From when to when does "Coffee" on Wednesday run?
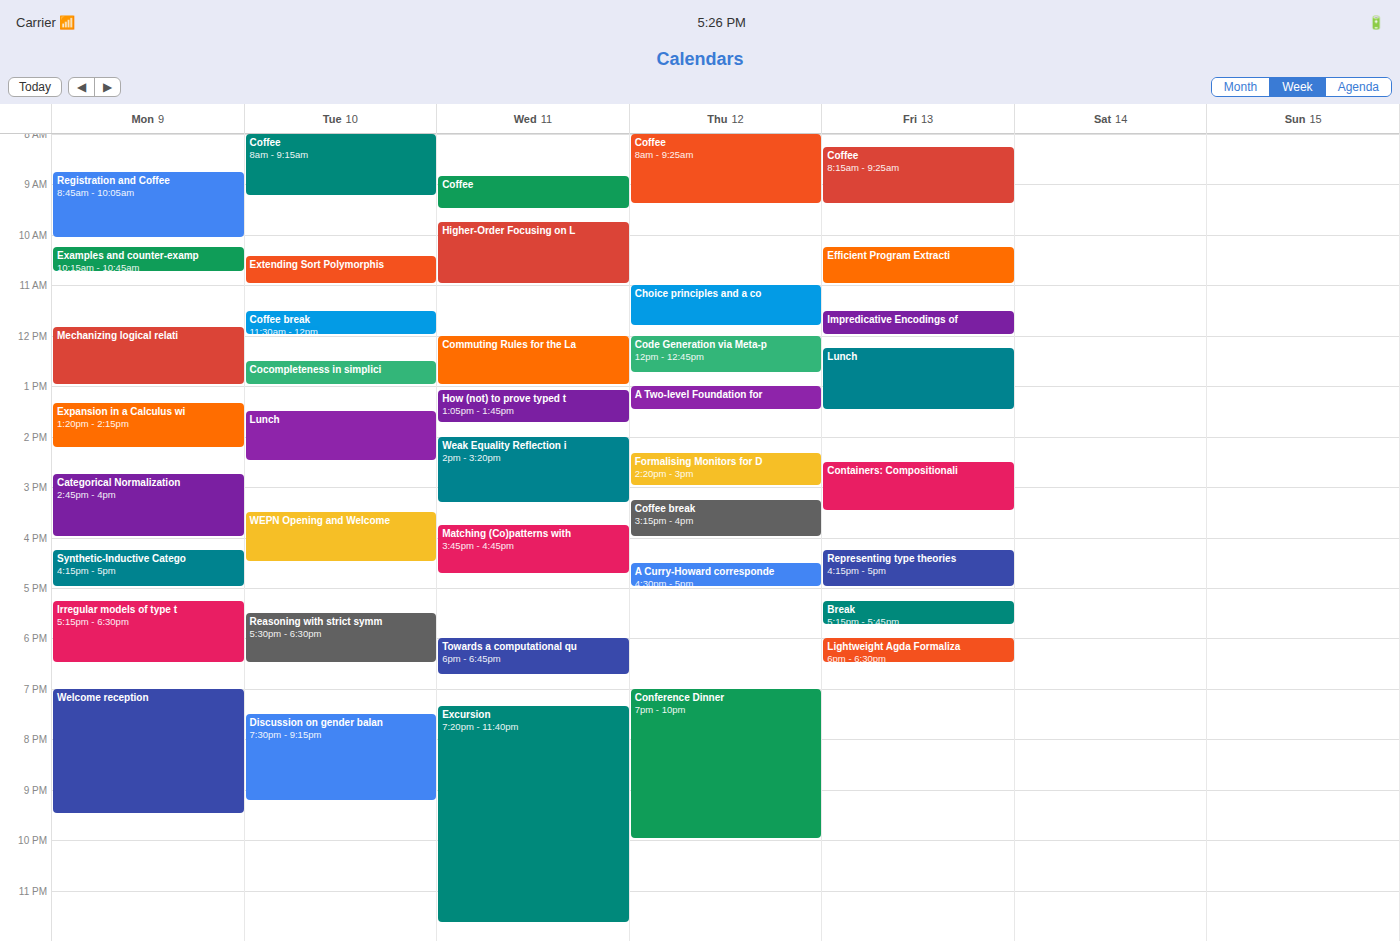
08:50 to 09:30